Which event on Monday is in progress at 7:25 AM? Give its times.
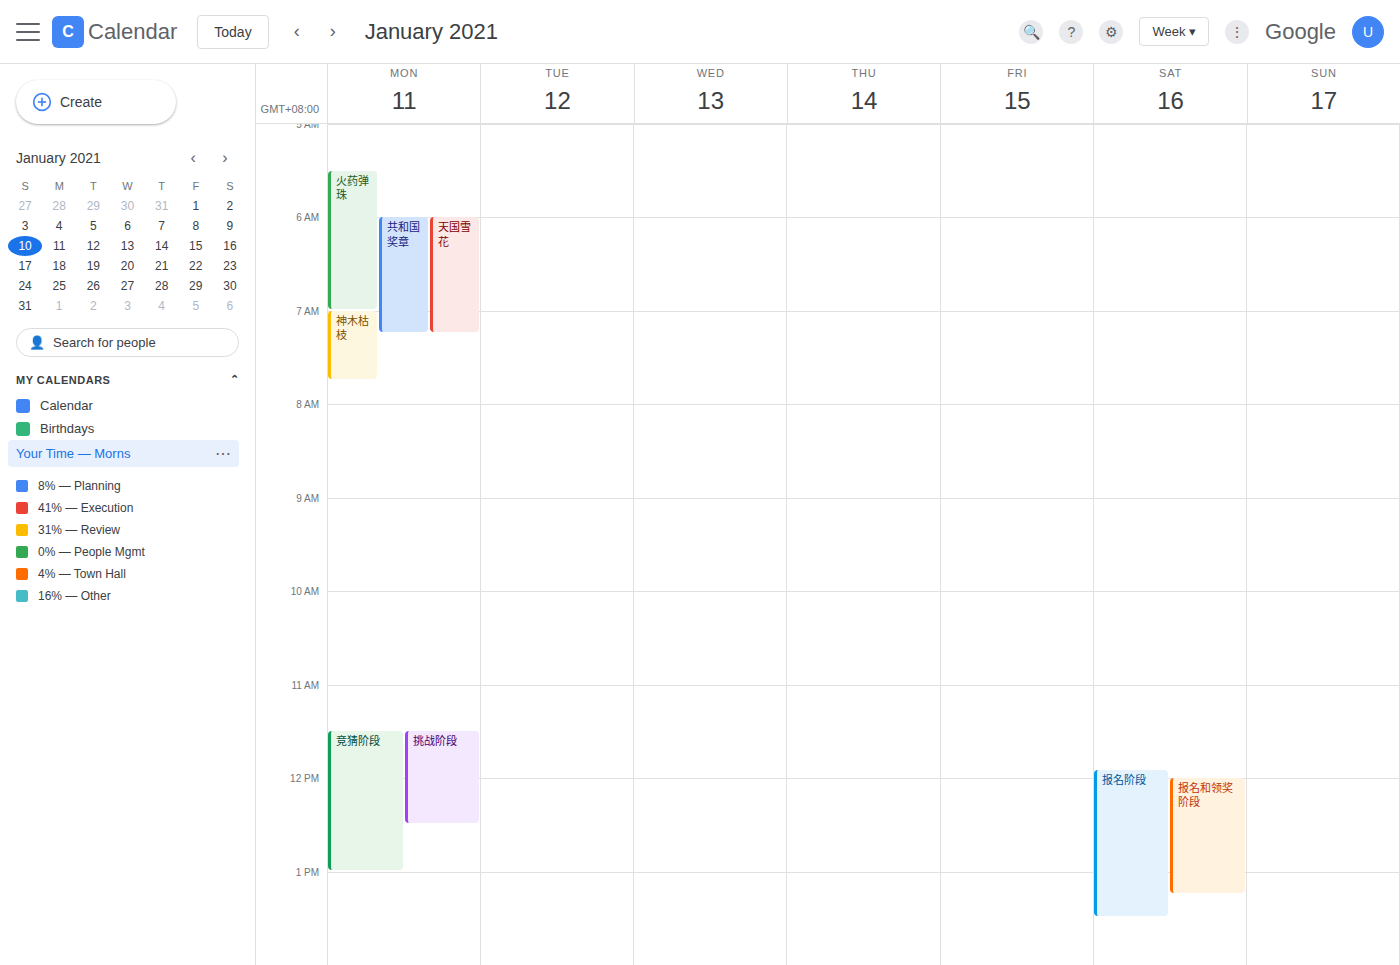
"神木枯枝", 7:00 AM to 7:45 AM